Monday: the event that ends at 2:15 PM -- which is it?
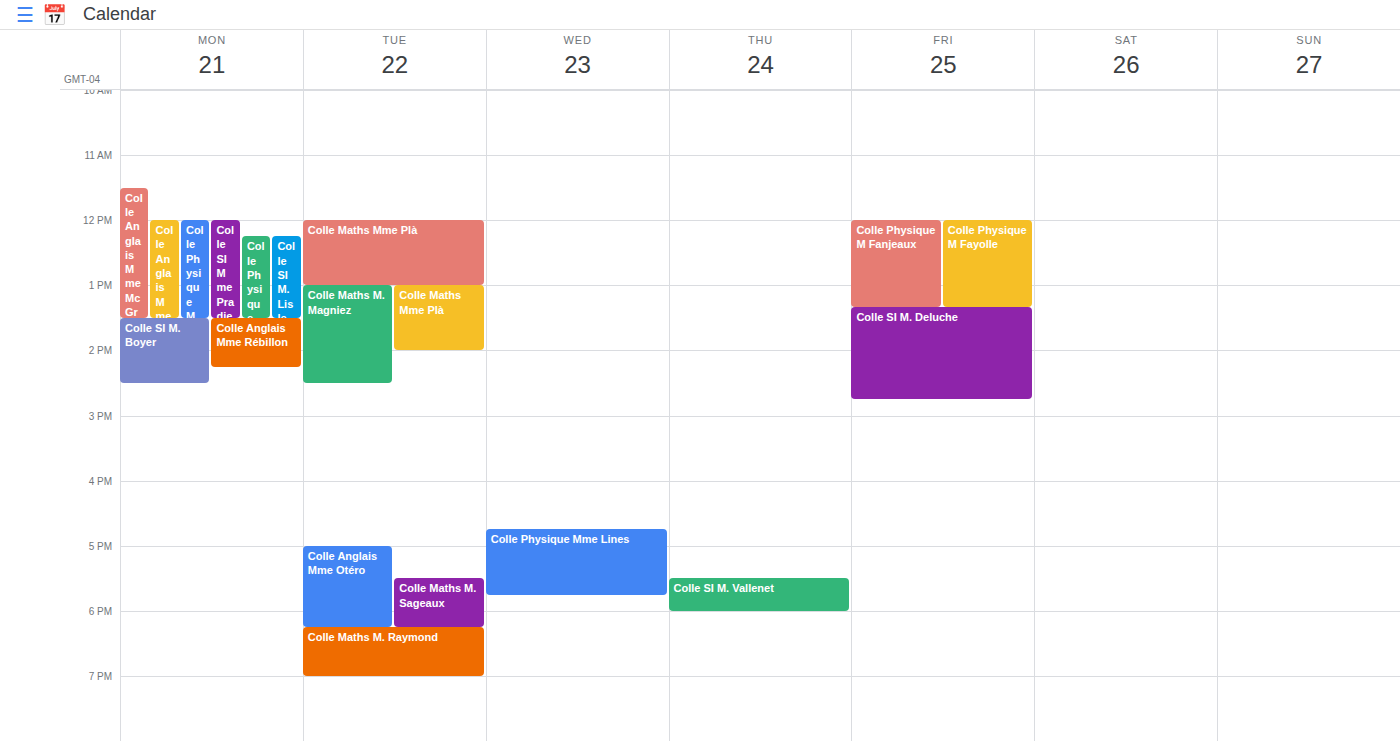
"Colle Anglais Mme Rébillon"